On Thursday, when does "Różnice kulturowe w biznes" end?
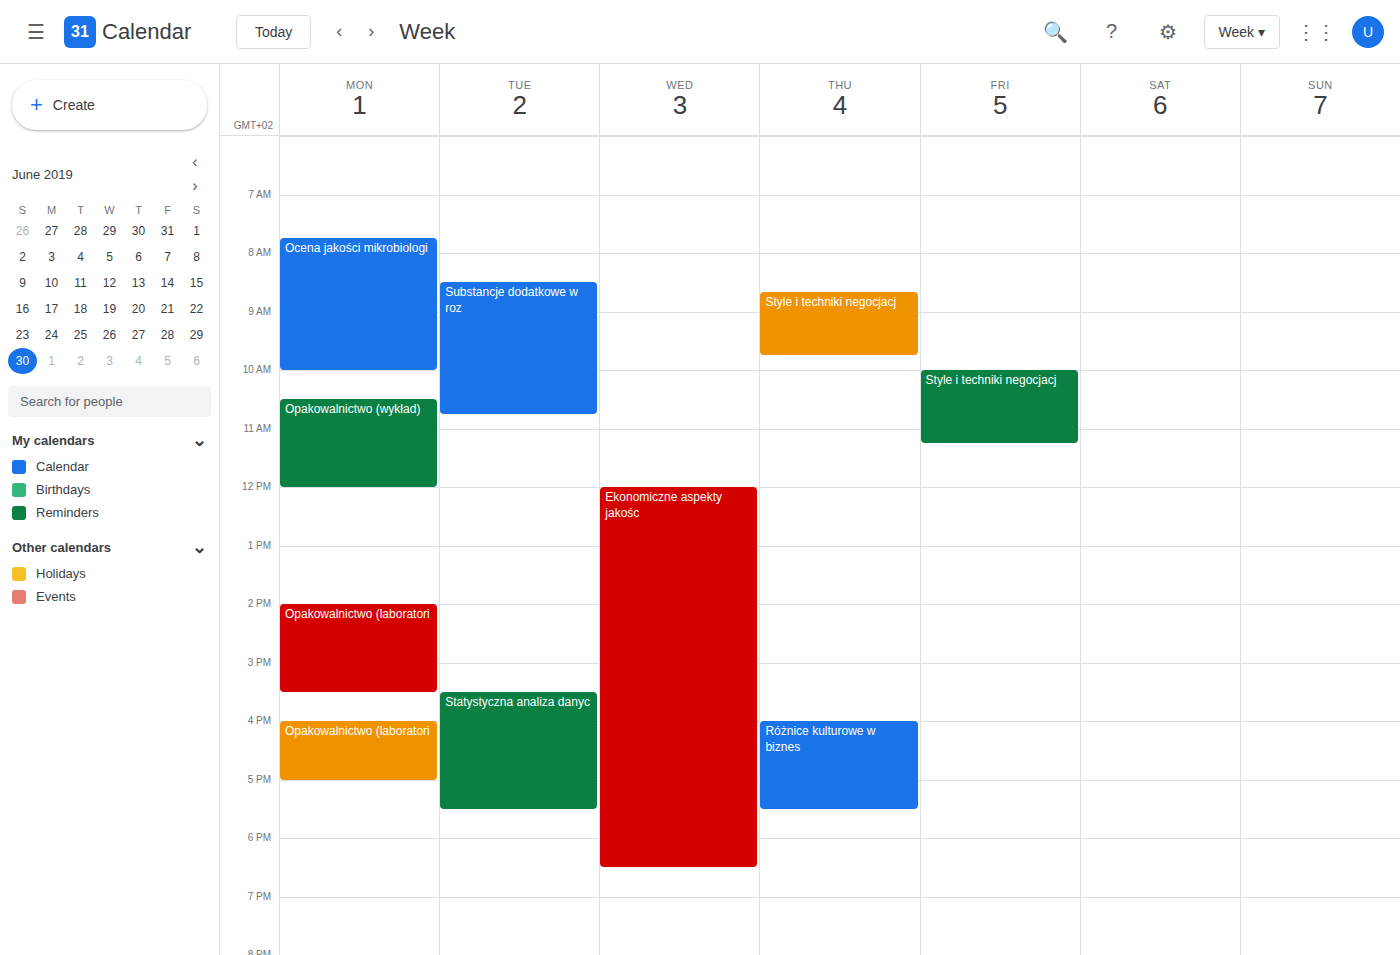
5:30 PM